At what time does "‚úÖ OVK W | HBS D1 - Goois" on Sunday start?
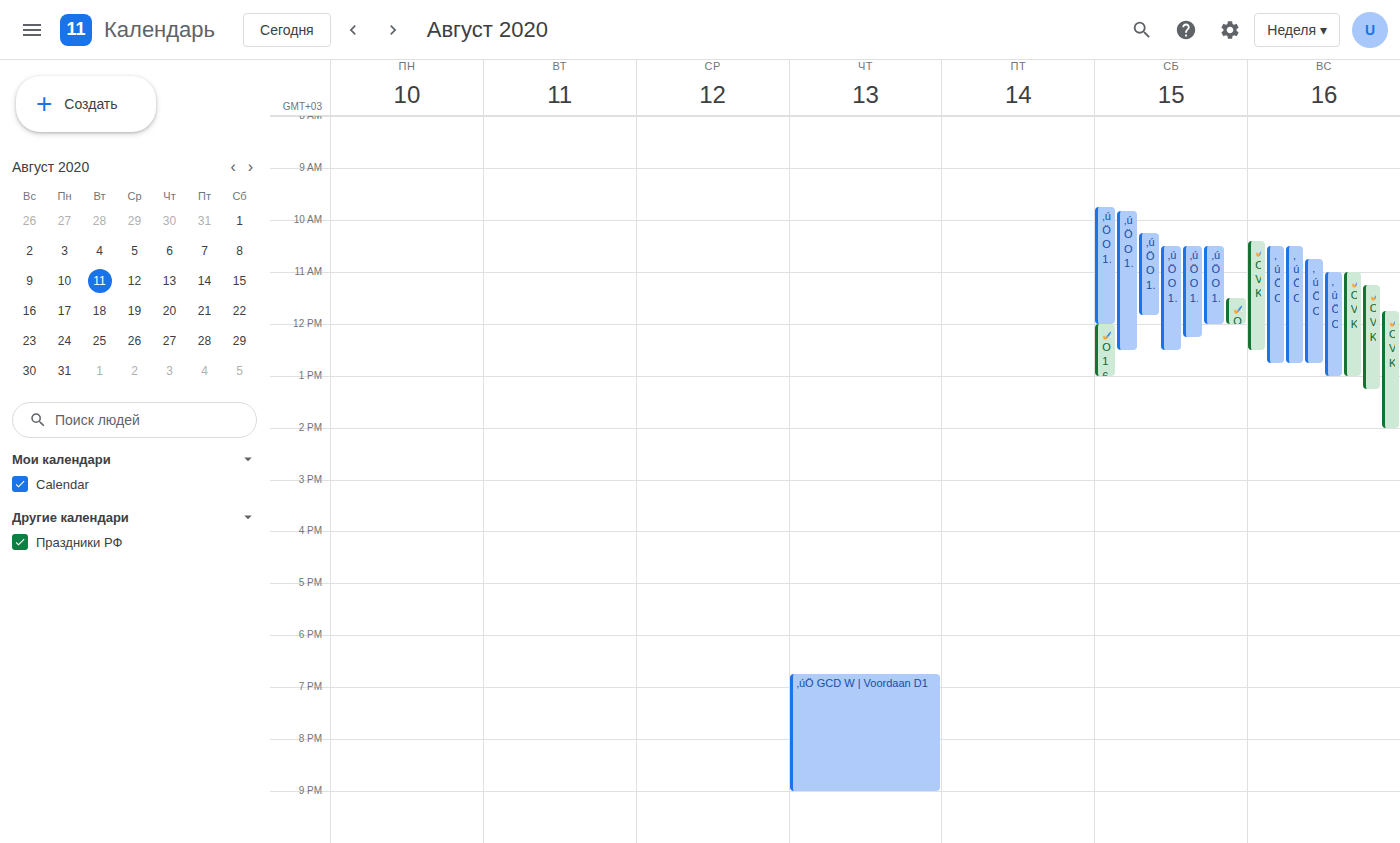
10:45 AM